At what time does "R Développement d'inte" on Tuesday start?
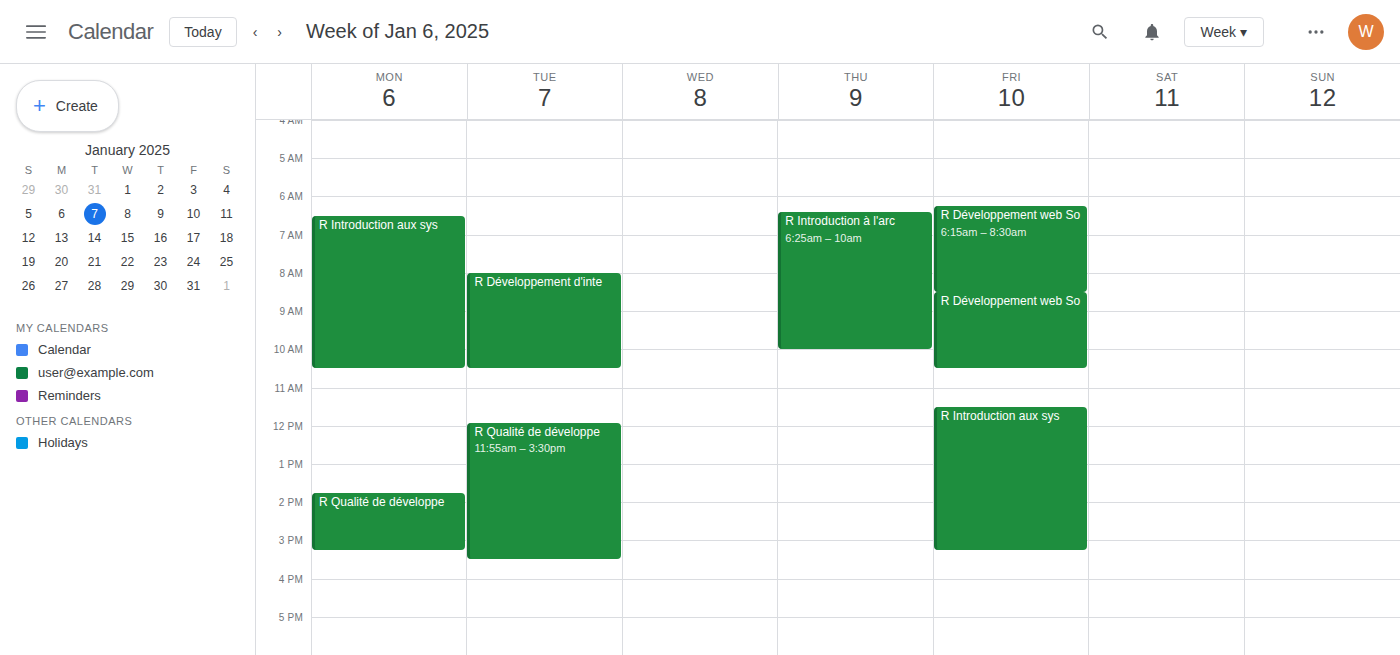
8:00 AM